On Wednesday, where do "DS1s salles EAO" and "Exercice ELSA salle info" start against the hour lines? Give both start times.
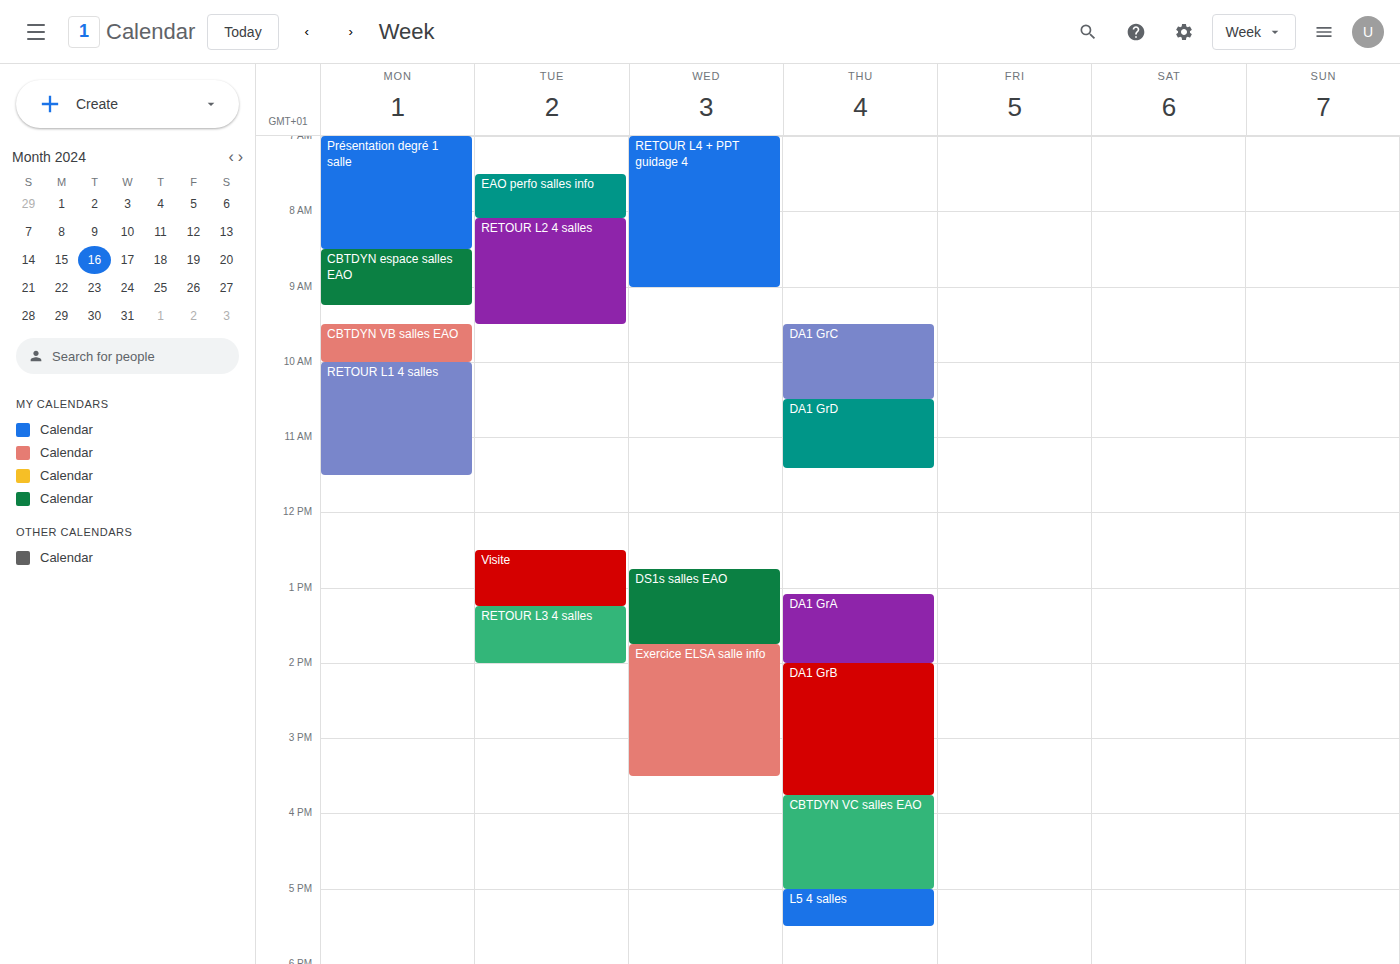
"DS1s salles EAO": 12:45 PM, neither: three quarters of the way from the 12 PM line to the 1 PM line. "Exercice ELSA salle info": 1:45 PM, neither: three quarters of the way from the 1 PM line to the 2 PM line.